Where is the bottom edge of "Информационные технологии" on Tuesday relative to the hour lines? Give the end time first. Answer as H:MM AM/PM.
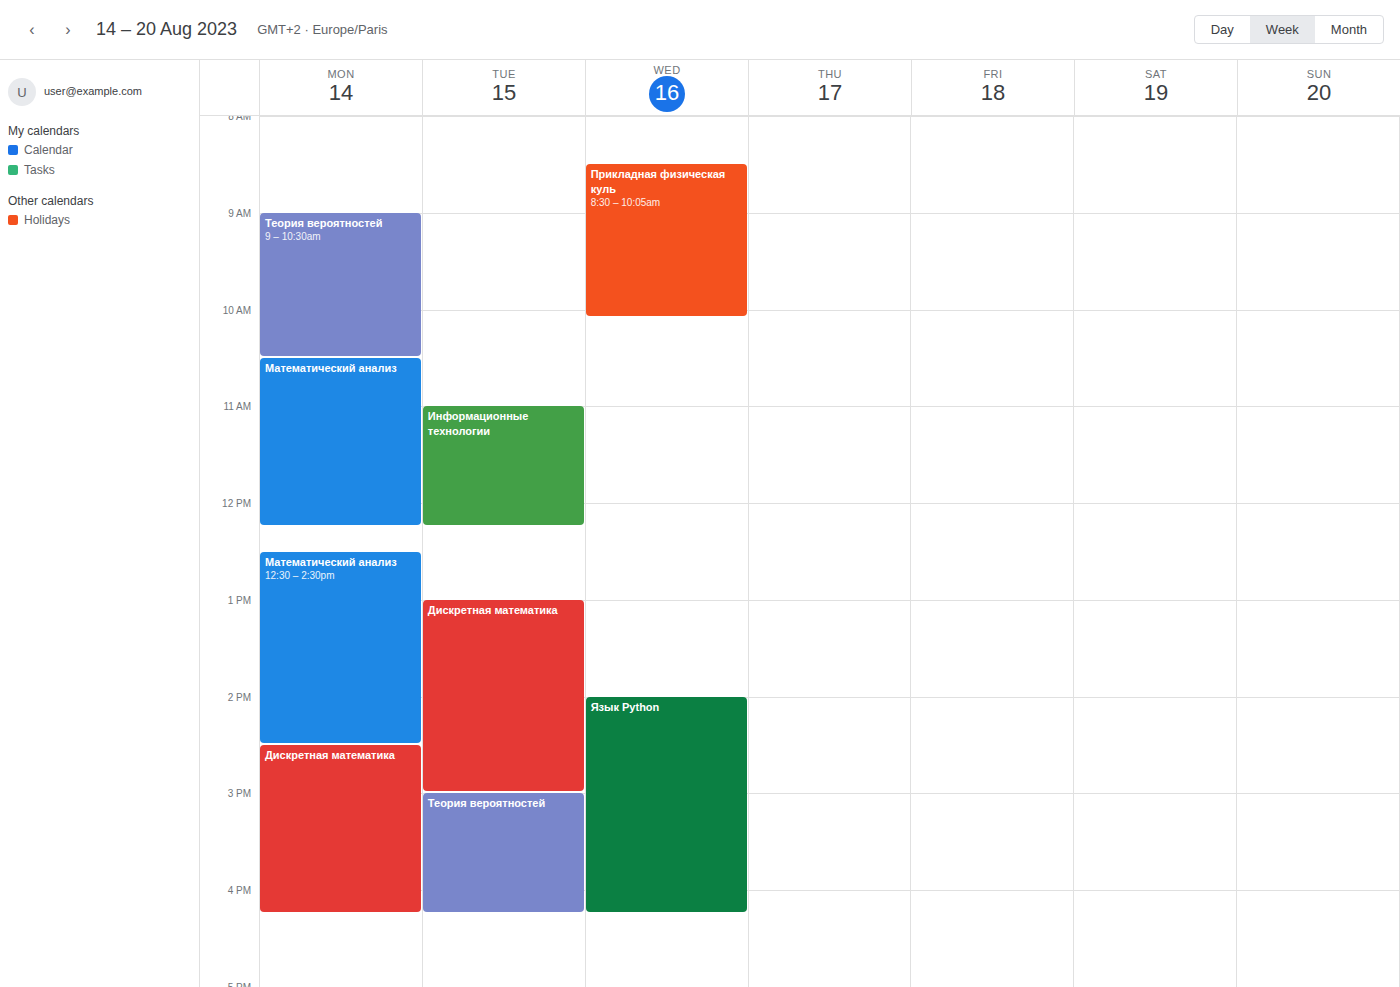
12:15 PM -- neither: a quarter of the way from the 12 PM line to the 1 PM line.